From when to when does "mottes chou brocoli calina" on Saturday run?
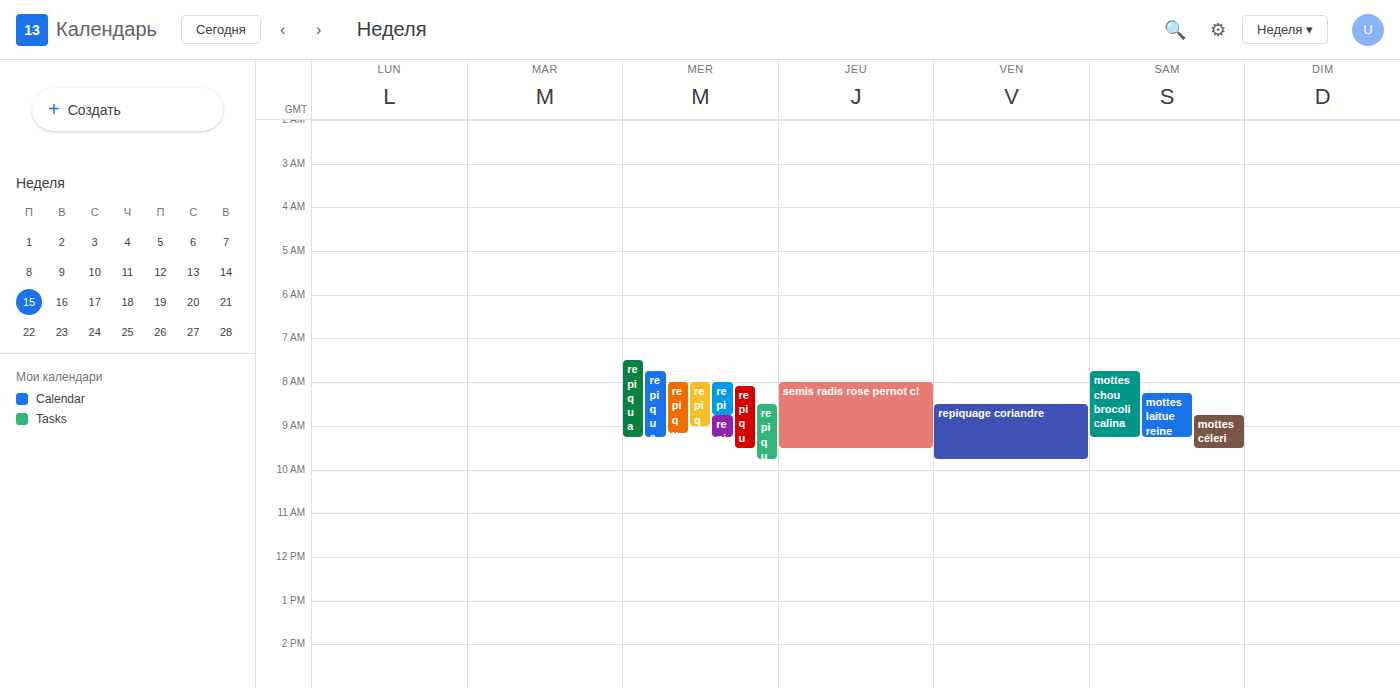
7:45 AM to 9:15 AM